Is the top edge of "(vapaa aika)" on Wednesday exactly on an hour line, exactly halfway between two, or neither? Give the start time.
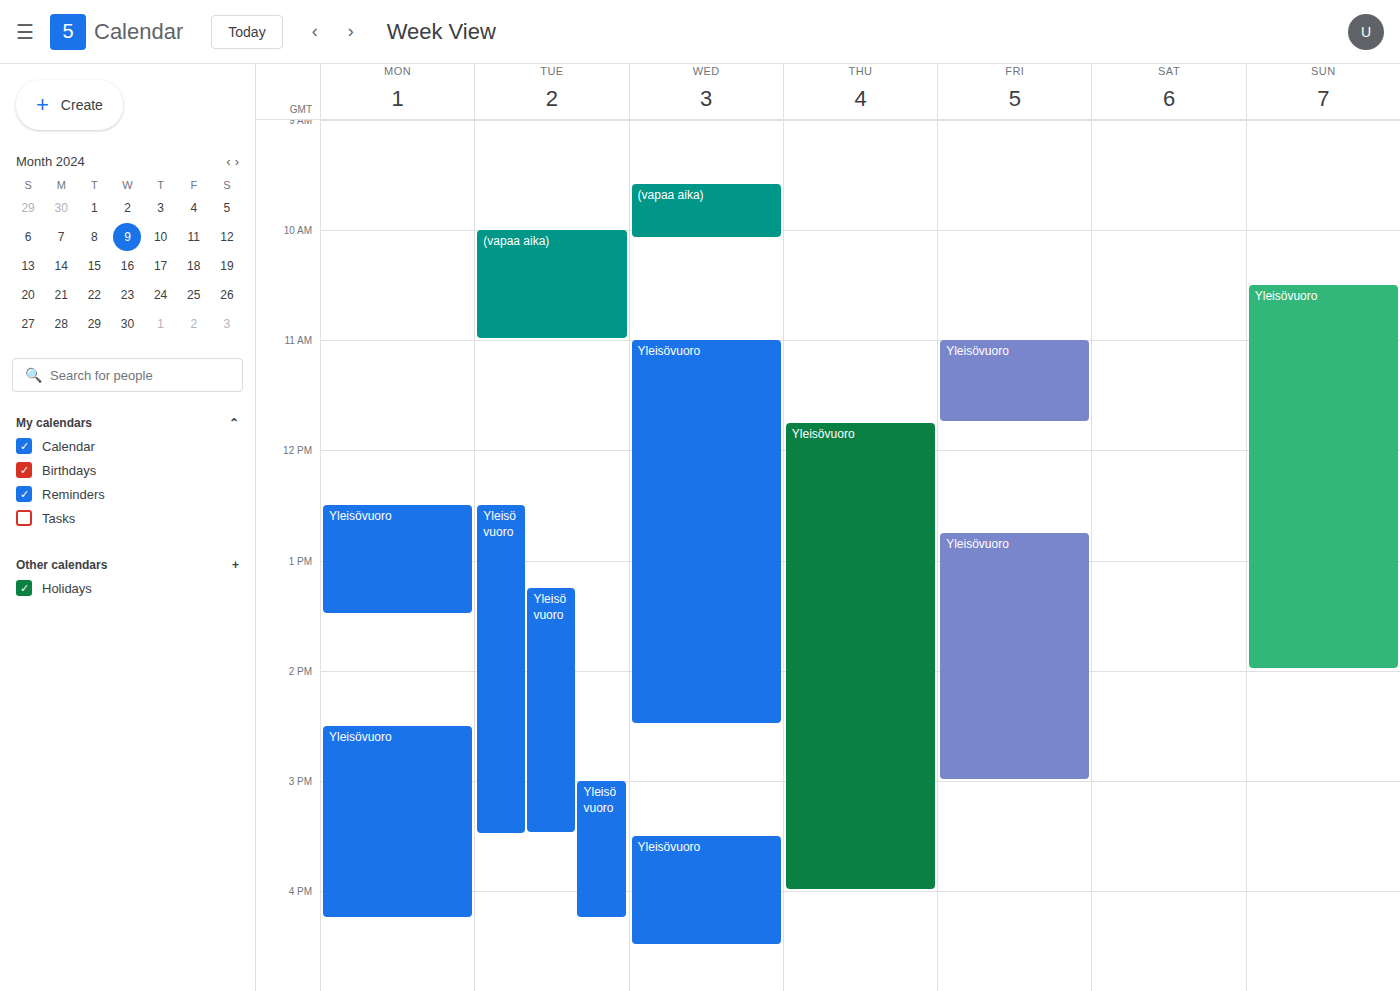
09:35 -- neither: 35 minutes below the 09:00 line and 25 minutes above the 10:00 line.